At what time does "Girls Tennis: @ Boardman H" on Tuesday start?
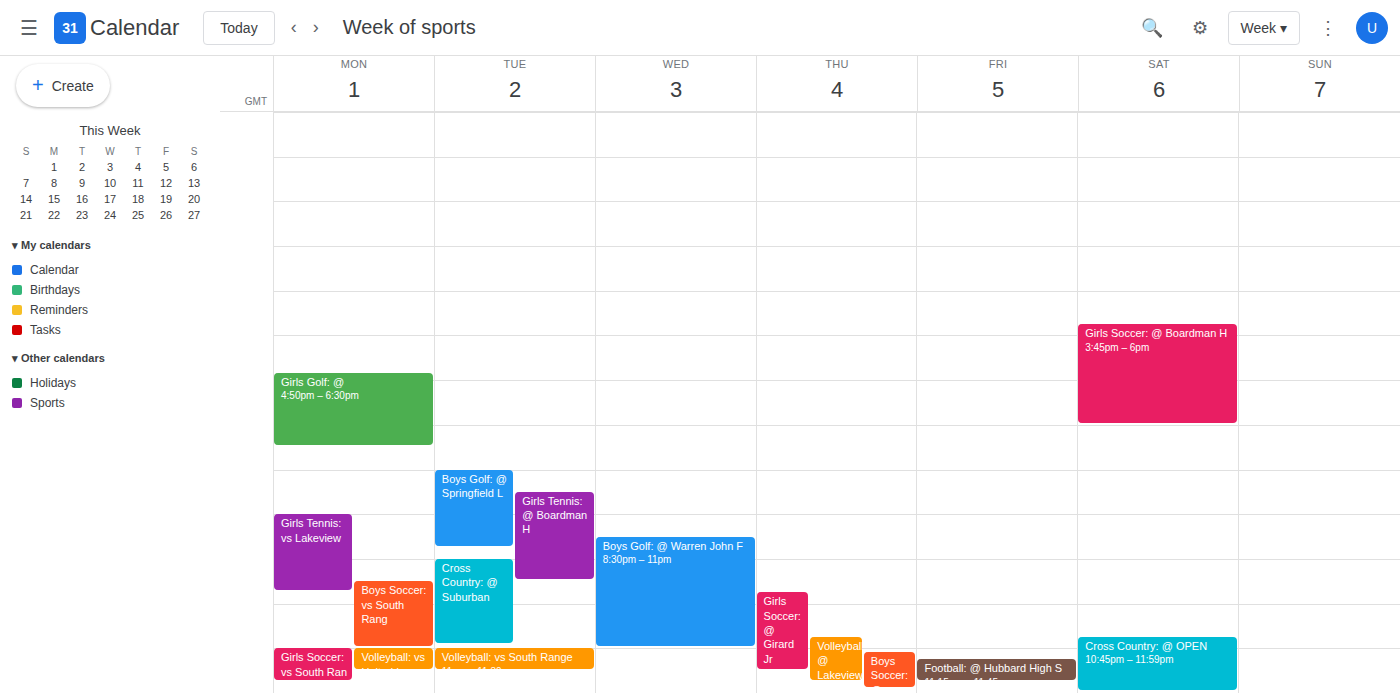
7:30 PM